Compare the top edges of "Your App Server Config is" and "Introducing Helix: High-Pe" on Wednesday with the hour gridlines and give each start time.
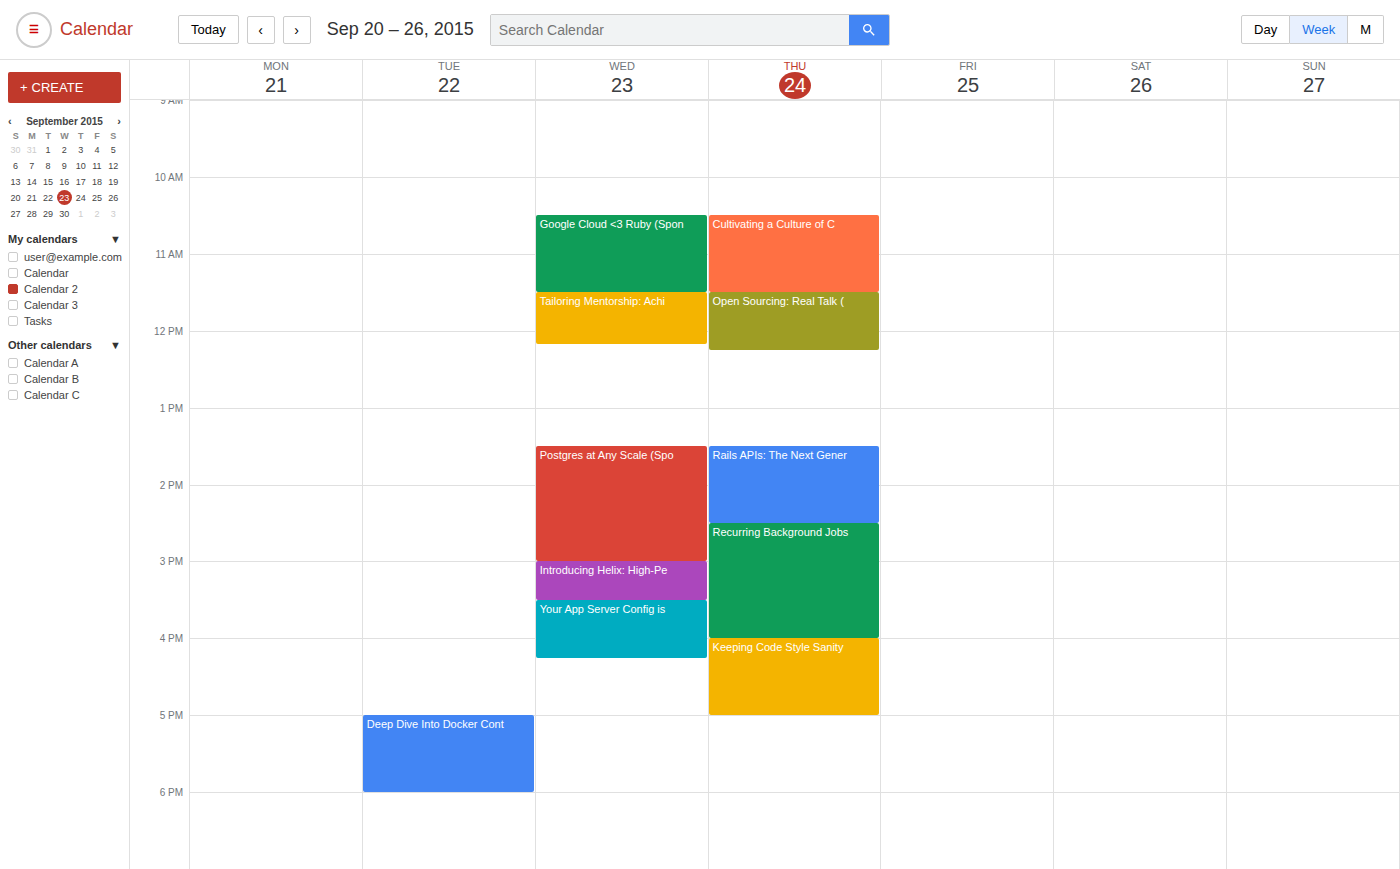
"Your App Server Config is": 3:30 PM, halfway between the 3 PM and 4 PM lines. "Introducing Helix: High-Pe": 3:00 PM, exactly on the 3 PM line.